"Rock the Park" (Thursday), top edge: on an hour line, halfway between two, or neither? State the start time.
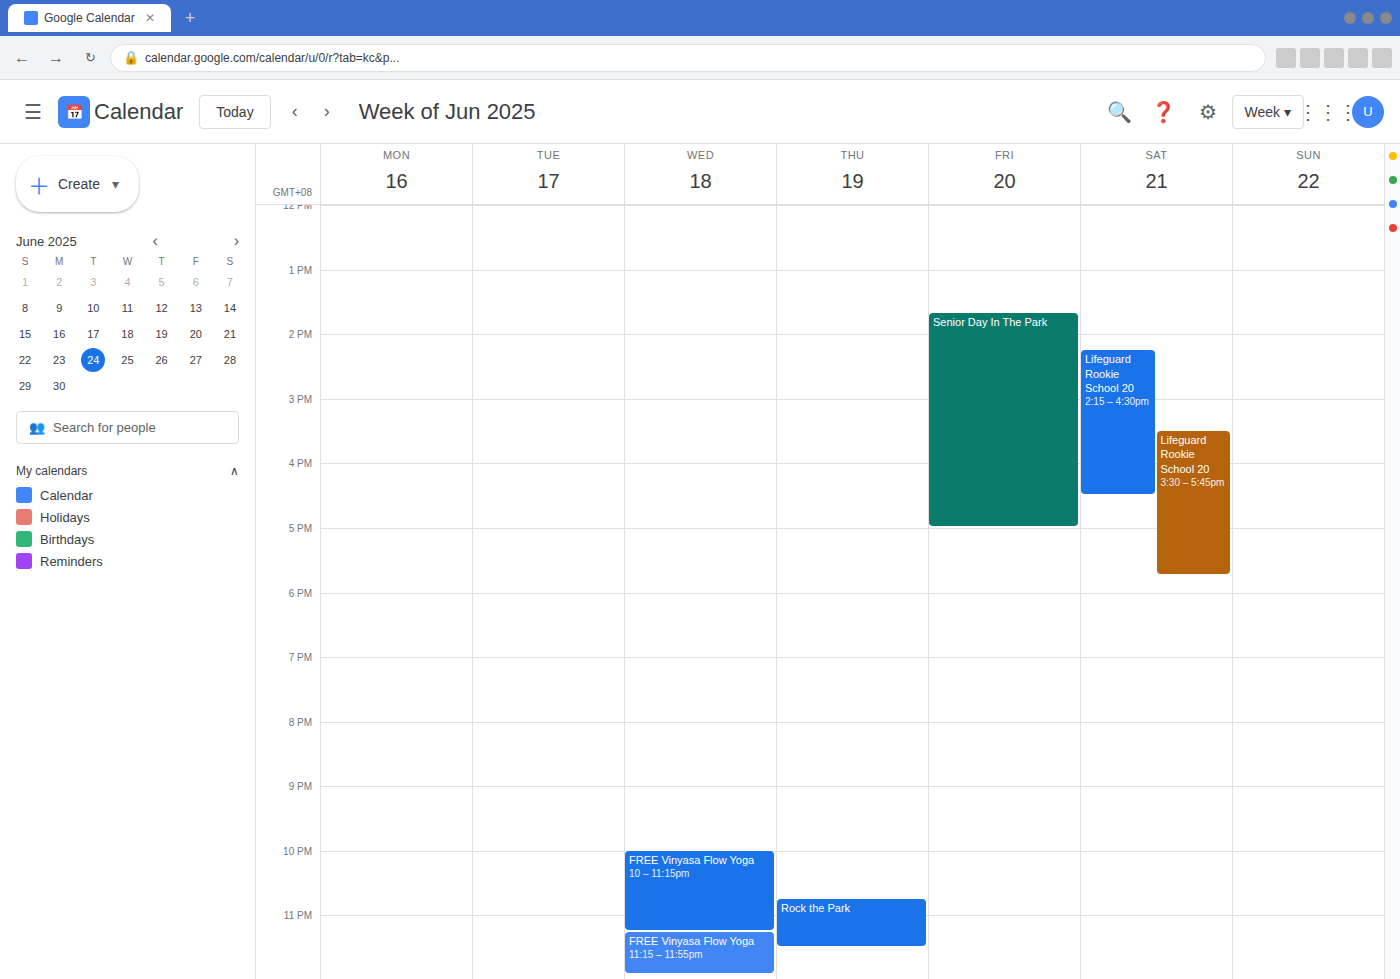
10:45 PM -- neither: three quarters of the way from the 10 PM line to the 11 PM line.